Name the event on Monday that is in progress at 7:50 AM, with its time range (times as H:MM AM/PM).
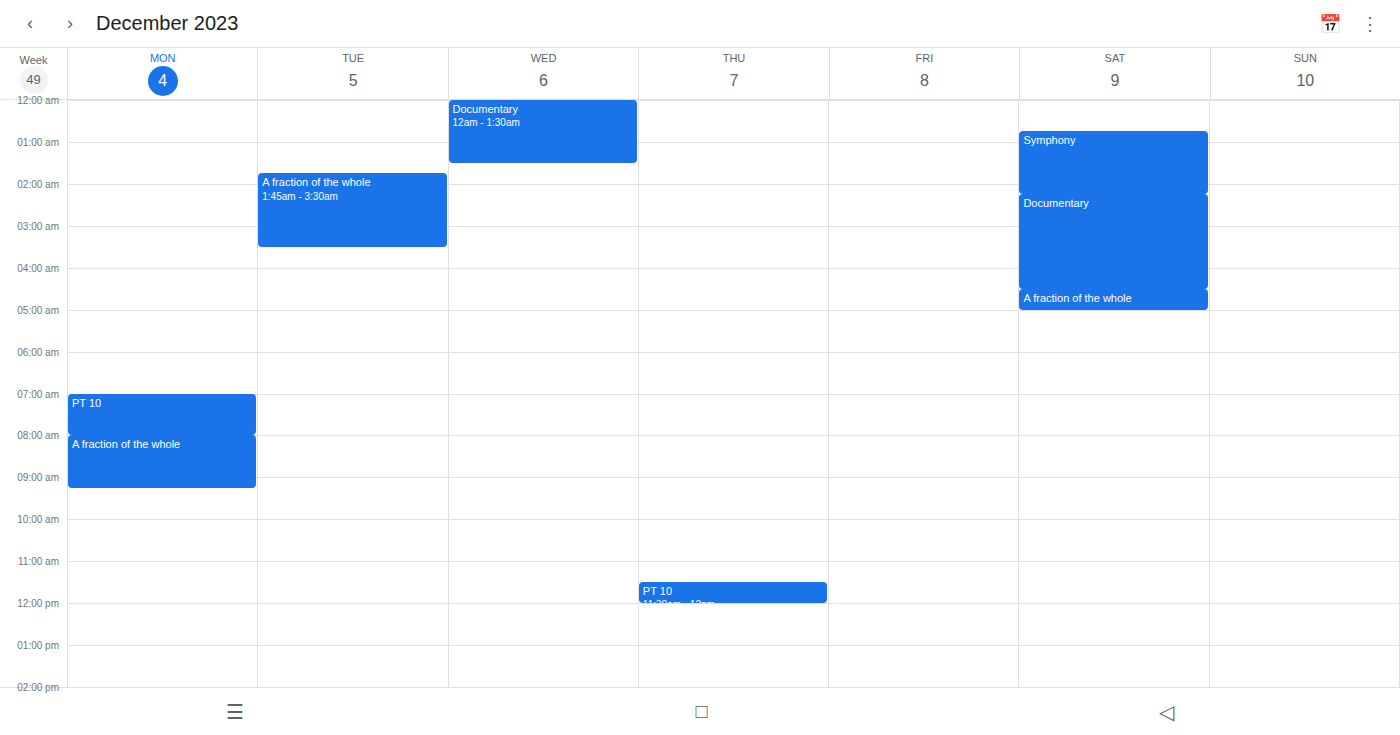
"PT 10", 7:00 AM to 8:00 AM